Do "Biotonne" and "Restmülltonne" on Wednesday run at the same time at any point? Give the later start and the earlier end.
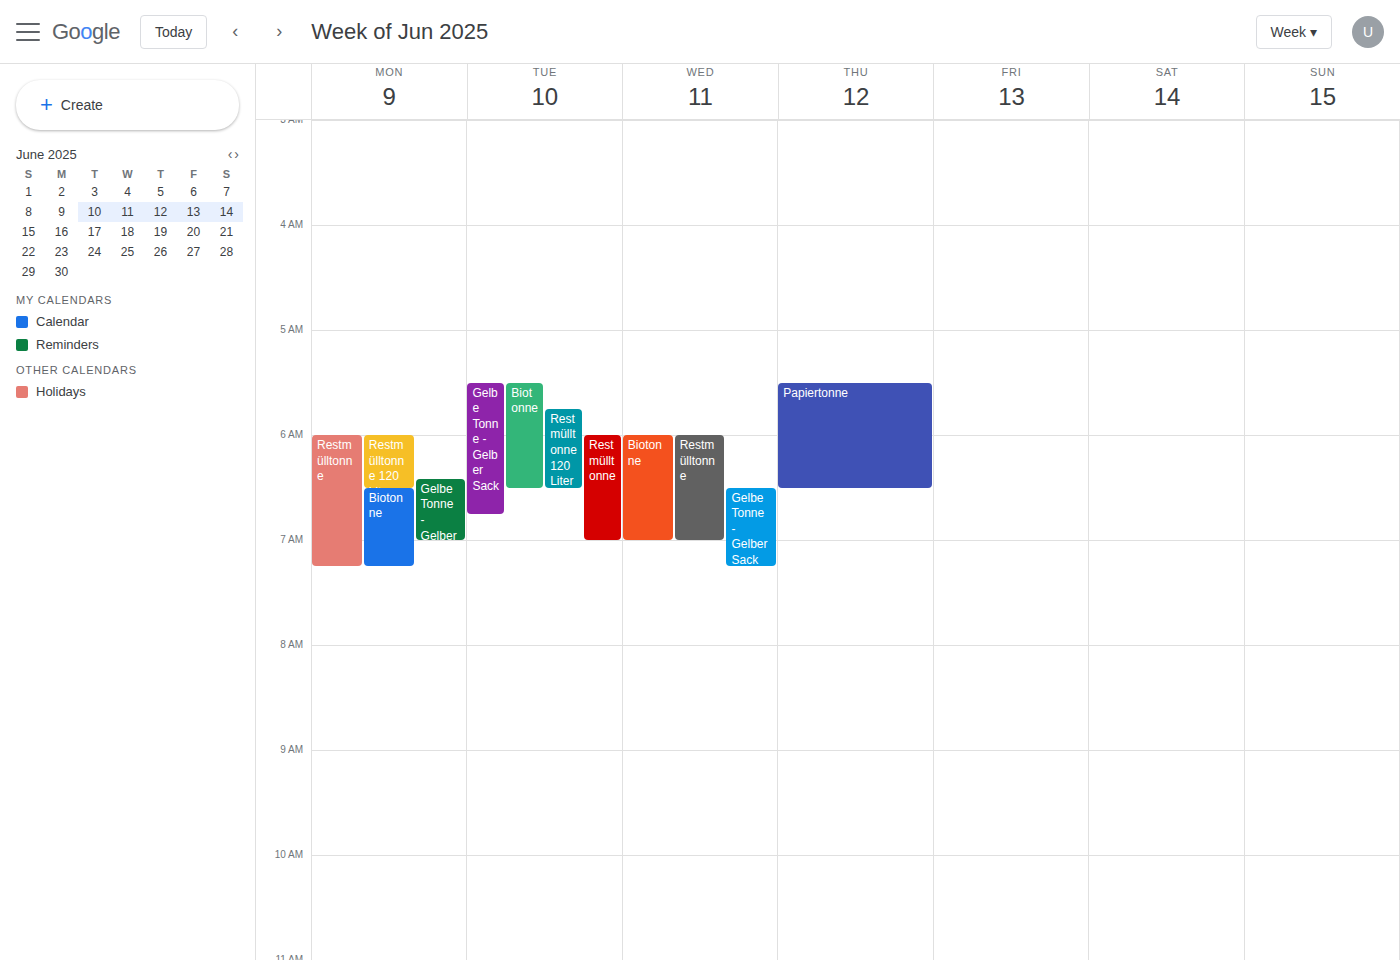
"Biotonne" runs 6:00 AM to 7:00 AM, inside "Restmülltonne" -- they overlap.